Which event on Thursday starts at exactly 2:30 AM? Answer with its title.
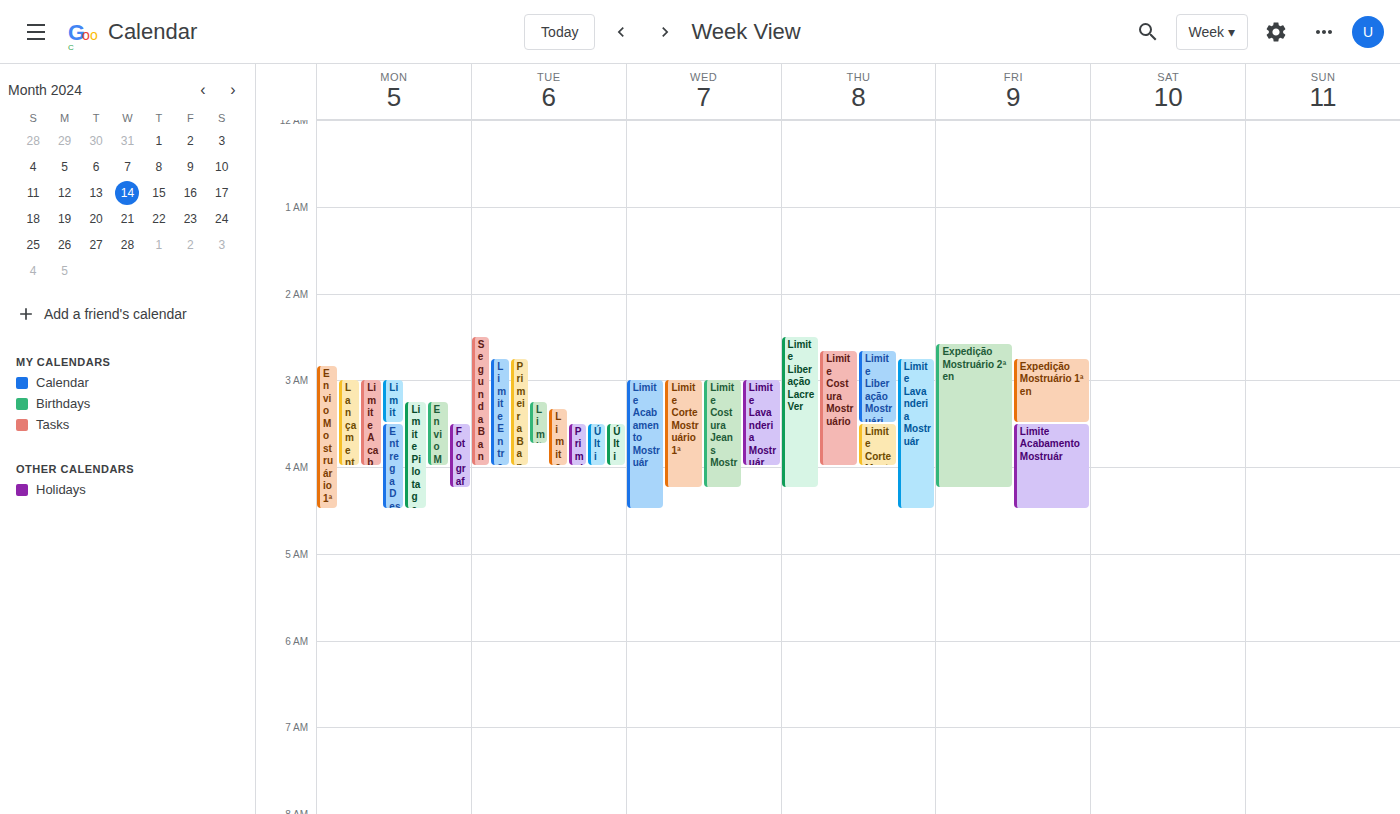
"Limite Liberação Lacre Ver"